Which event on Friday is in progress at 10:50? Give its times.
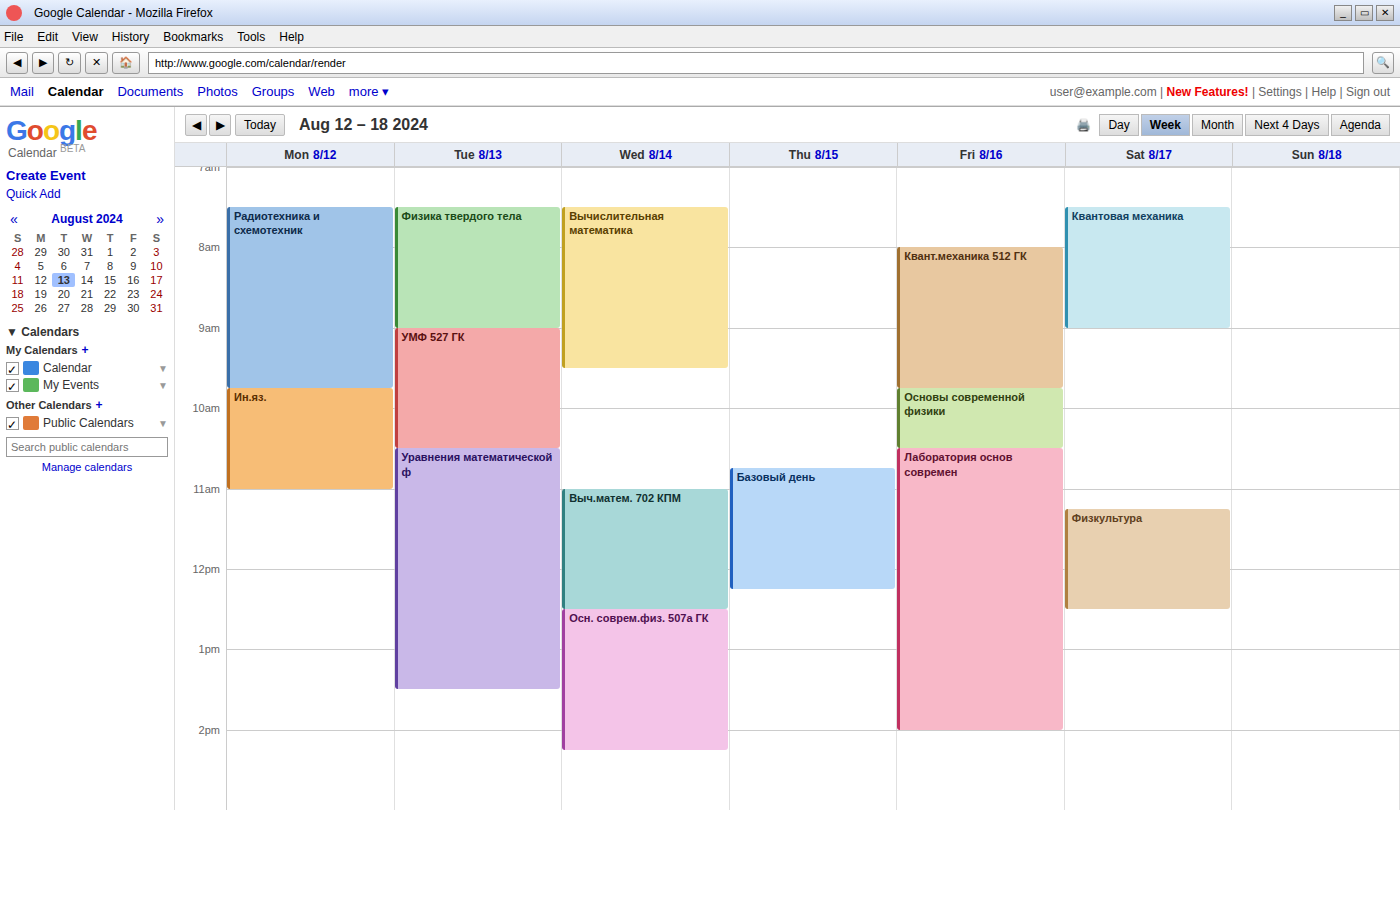
"Лаборатория основ современ", 10:30 to 14:00